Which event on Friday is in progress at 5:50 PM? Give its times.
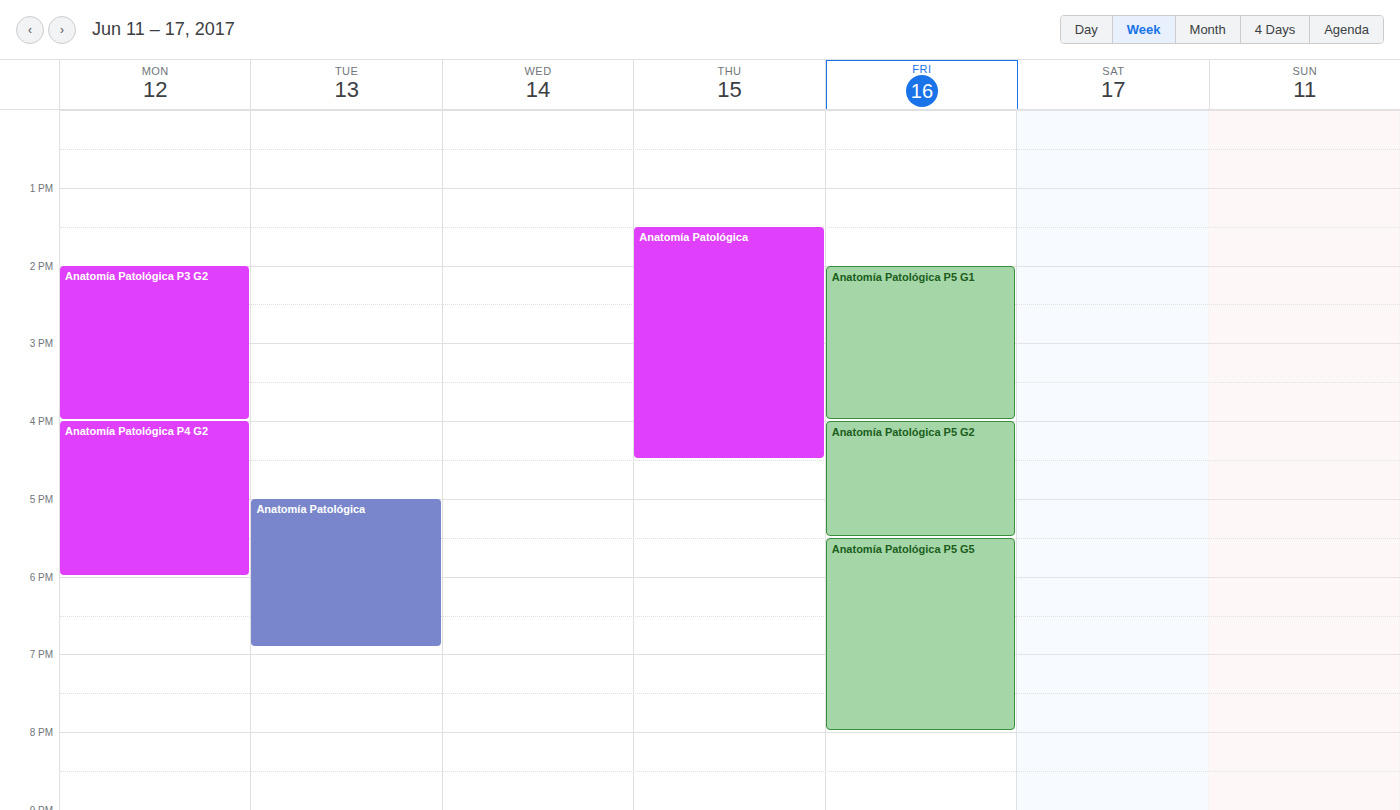
"Anatomía Patológica P5 G5", 5:30 PM to 8:00 PM